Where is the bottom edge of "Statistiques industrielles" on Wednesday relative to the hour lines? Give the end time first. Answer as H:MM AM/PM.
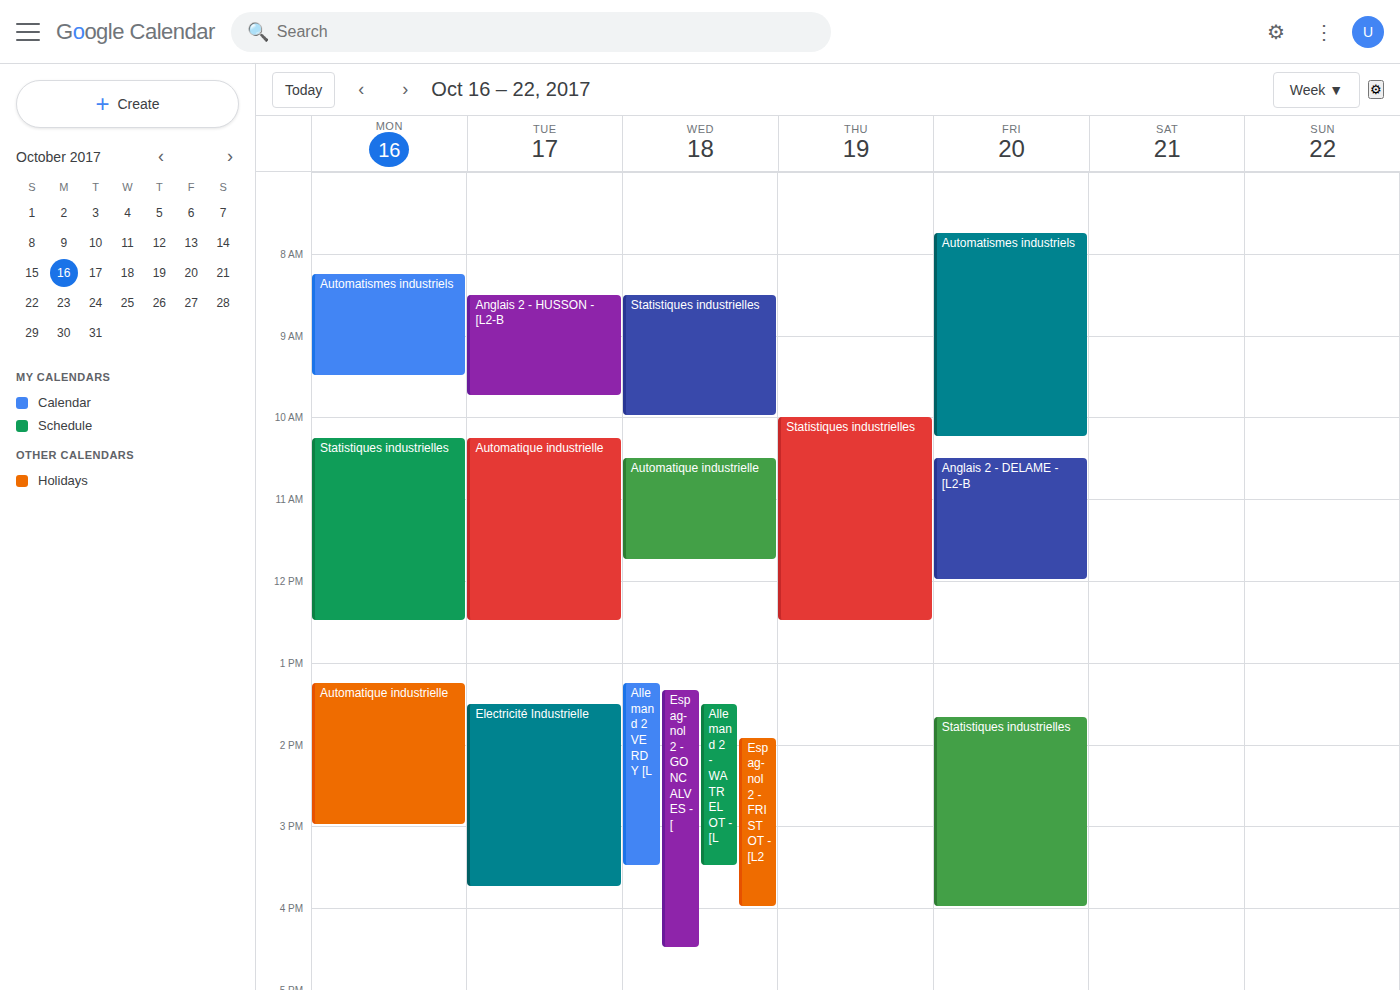
10:00 AM -- exactly on the 10 AM line.